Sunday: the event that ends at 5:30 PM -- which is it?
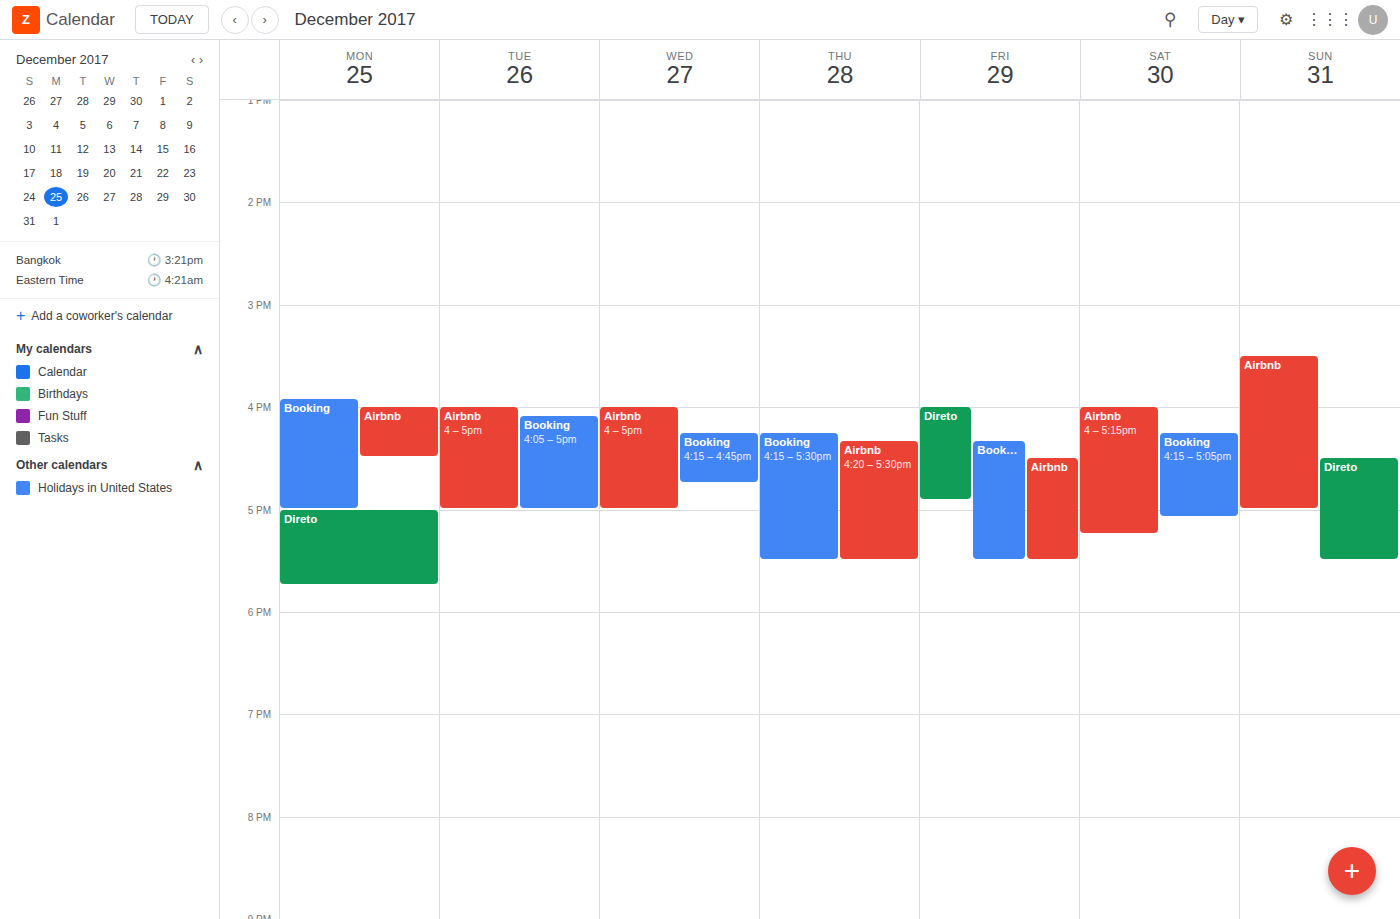
"Direto"